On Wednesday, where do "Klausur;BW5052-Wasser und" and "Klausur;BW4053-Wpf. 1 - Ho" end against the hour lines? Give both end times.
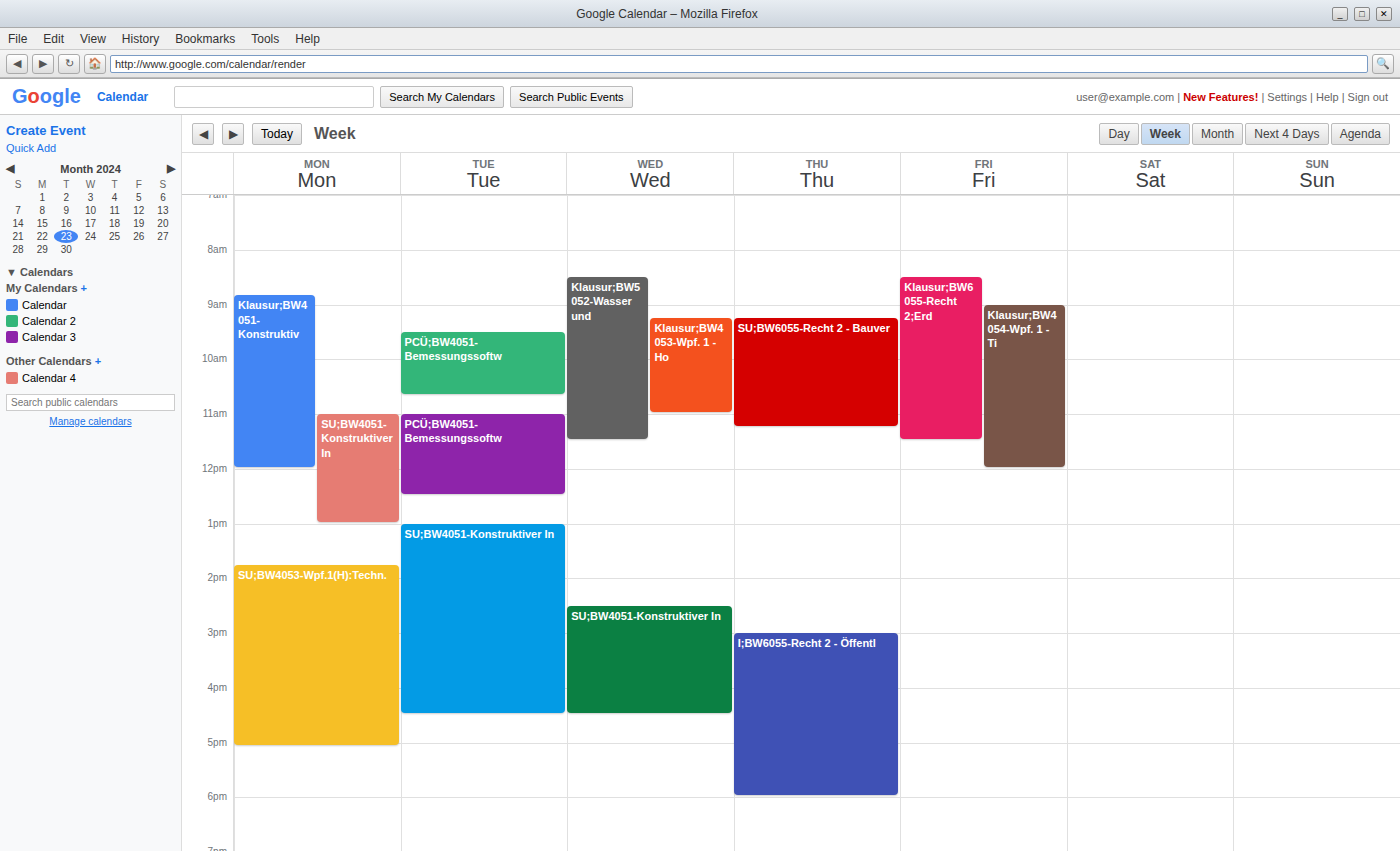
"Klausur;BW5052-Wasser und": 11:30 AM, halfway between the 11 AM and 12 PM lines. "Klausur;BW4053-Wpf. 1 - Ho": 11:00 AM, exactly on the 11 AM line.